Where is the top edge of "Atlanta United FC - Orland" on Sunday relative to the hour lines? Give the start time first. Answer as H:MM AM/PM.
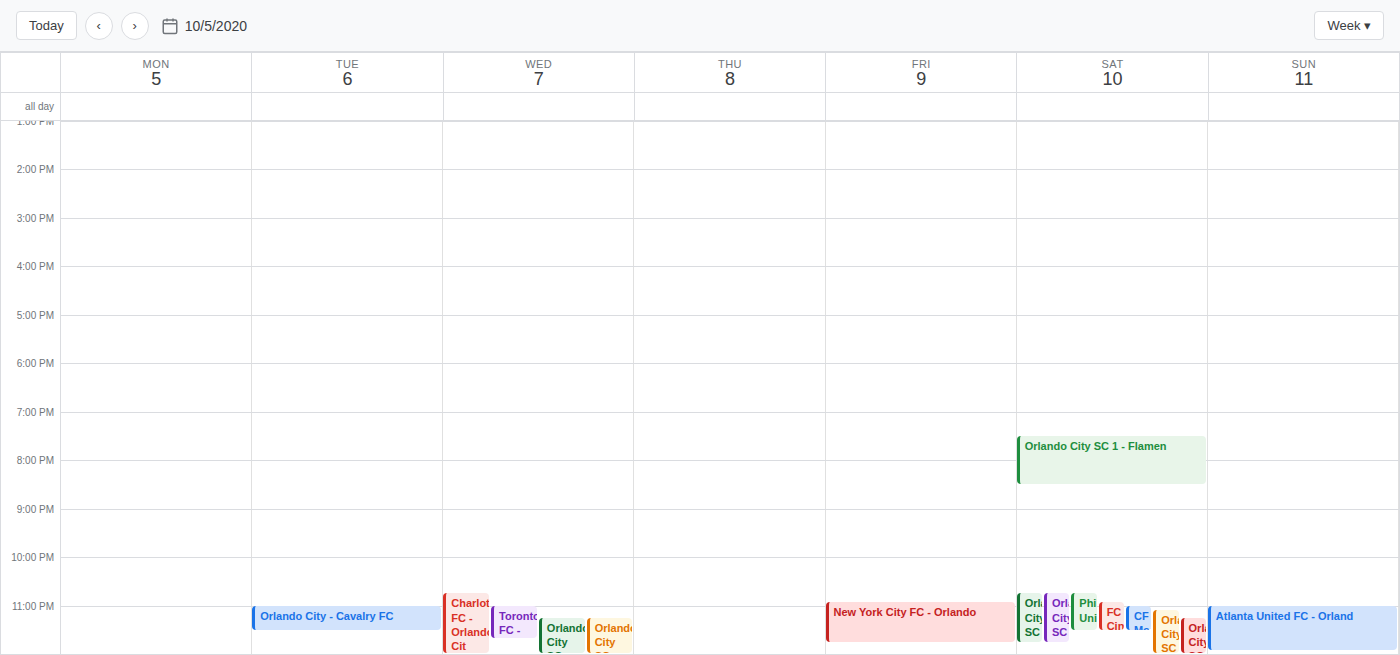
11:00 PM -- exactly on the 11 PM line.